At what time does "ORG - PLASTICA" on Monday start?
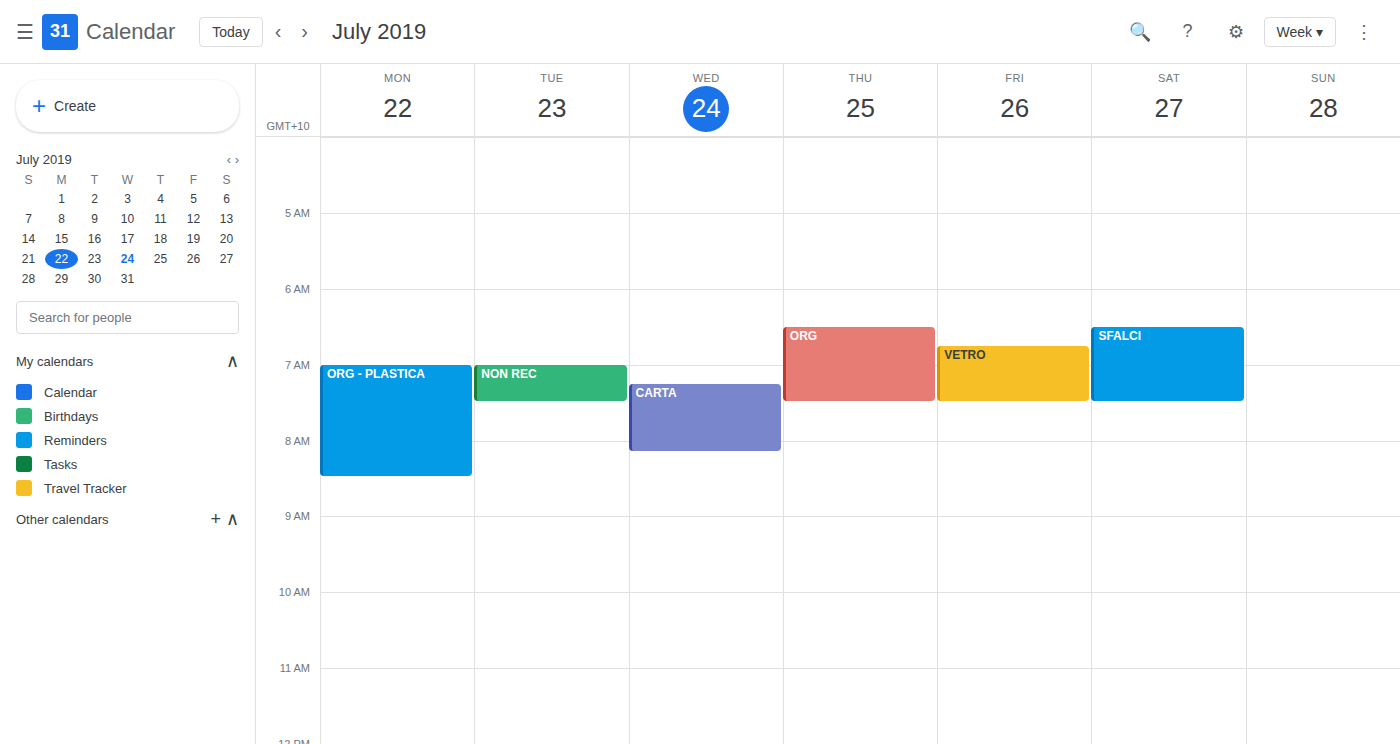
7:00 AM